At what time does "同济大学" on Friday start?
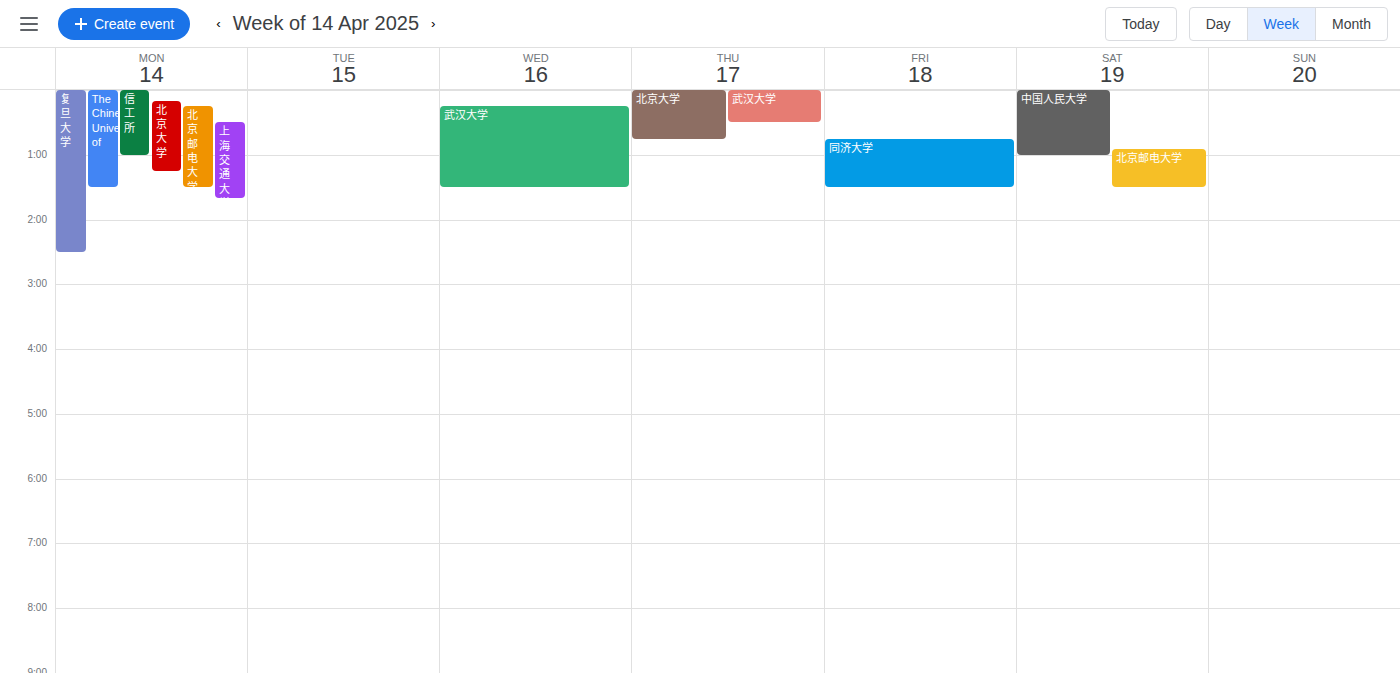
12:45 AM